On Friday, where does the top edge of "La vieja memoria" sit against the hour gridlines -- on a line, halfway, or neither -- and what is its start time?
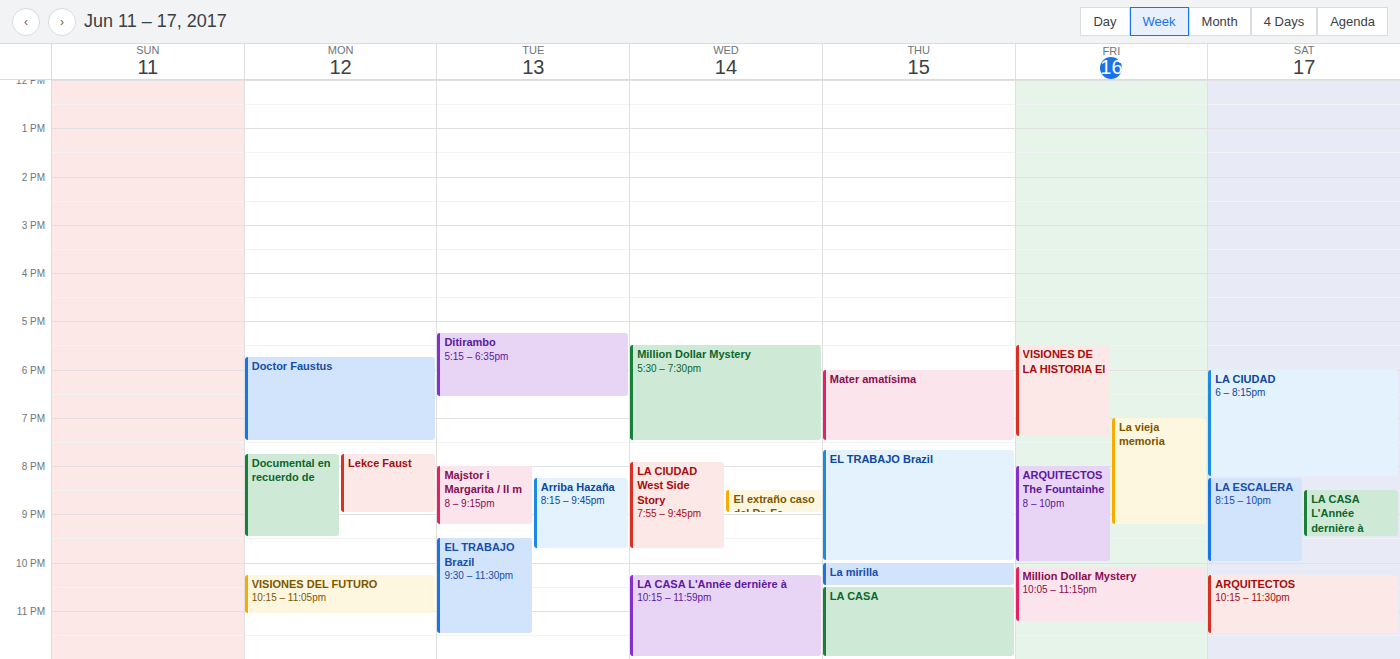
7:00 PM -- exactly on the 7 PM line.